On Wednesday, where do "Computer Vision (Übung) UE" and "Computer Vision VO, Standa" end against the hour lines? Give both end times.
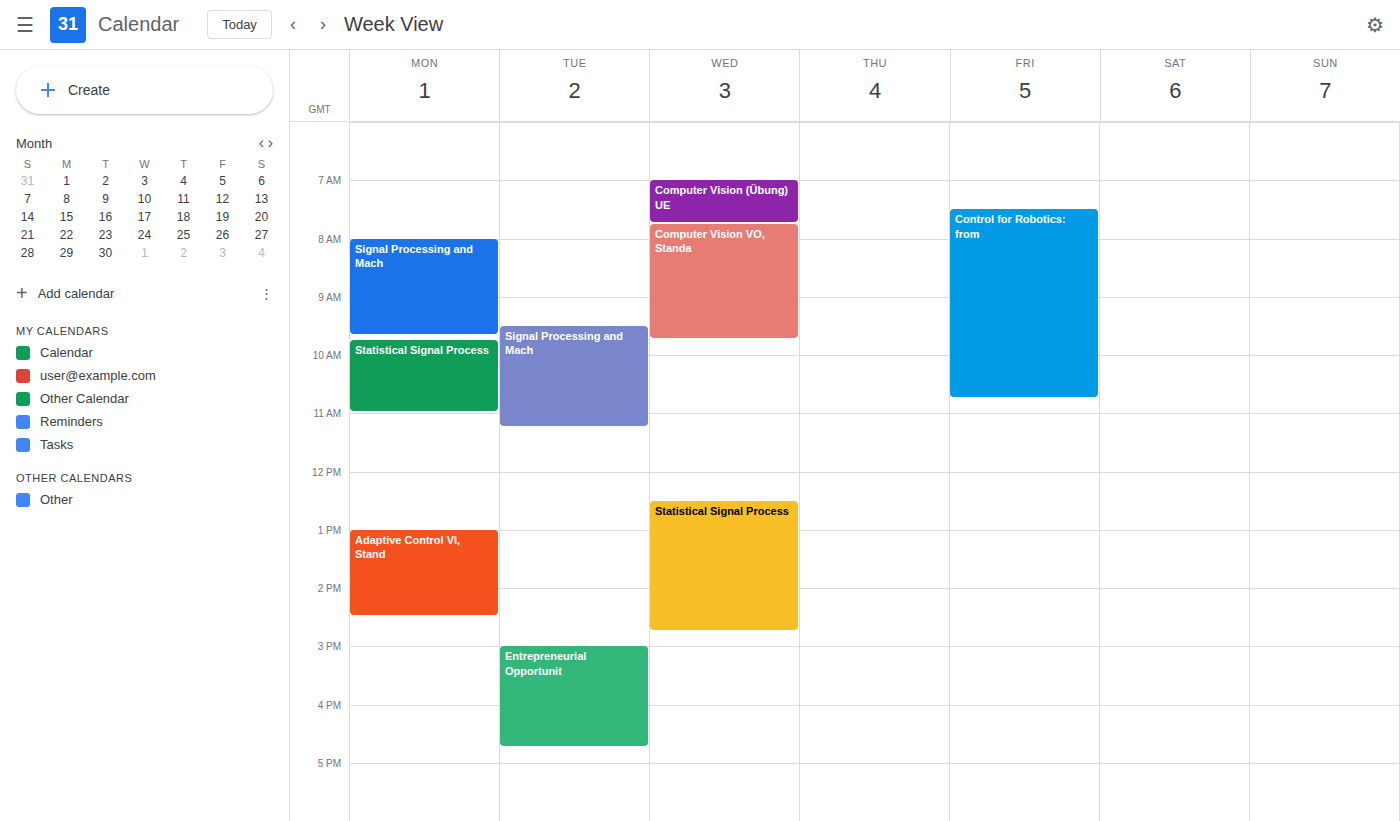
"Computer Vision (Übung) UE": 7:45 AM, neither: three quarters of the way from the 7 AM line to the 8 AM line. "Computer Vision VO, Standa": 9:45 AM, neither: three quarters of the way from the 9 AM line to the 10 AM line.